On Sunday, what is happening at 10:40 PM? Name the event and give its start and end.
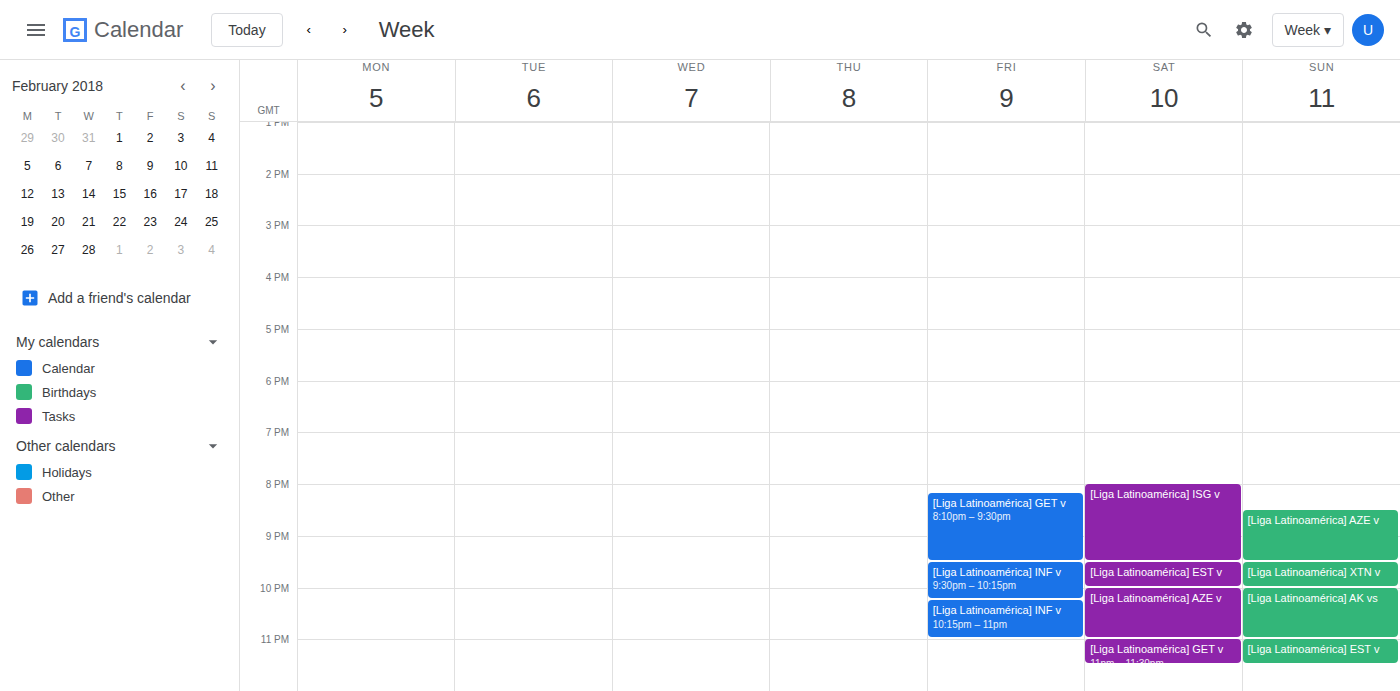
"[Liga Latinoamérica] AK vs", 10:00 PM to 11:00 PM